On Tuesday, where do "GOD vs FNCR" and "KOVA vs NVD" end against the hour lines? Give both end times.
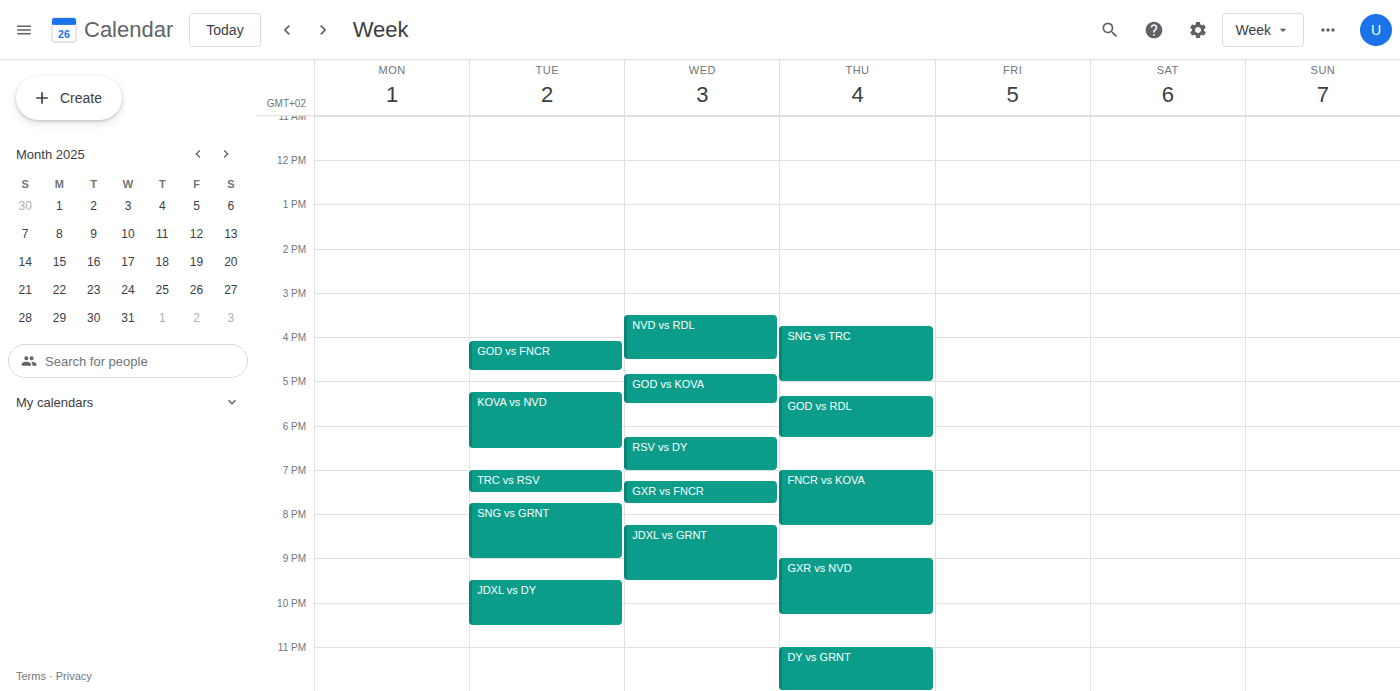
"GOD vs FNCR": 4:45 PM, neither: three quarters of the way from the 4 PM line to the 5 PM line. "KOVA vs NVD": 6:30 PM, halfway between the 6 PM and 7 PM lines.